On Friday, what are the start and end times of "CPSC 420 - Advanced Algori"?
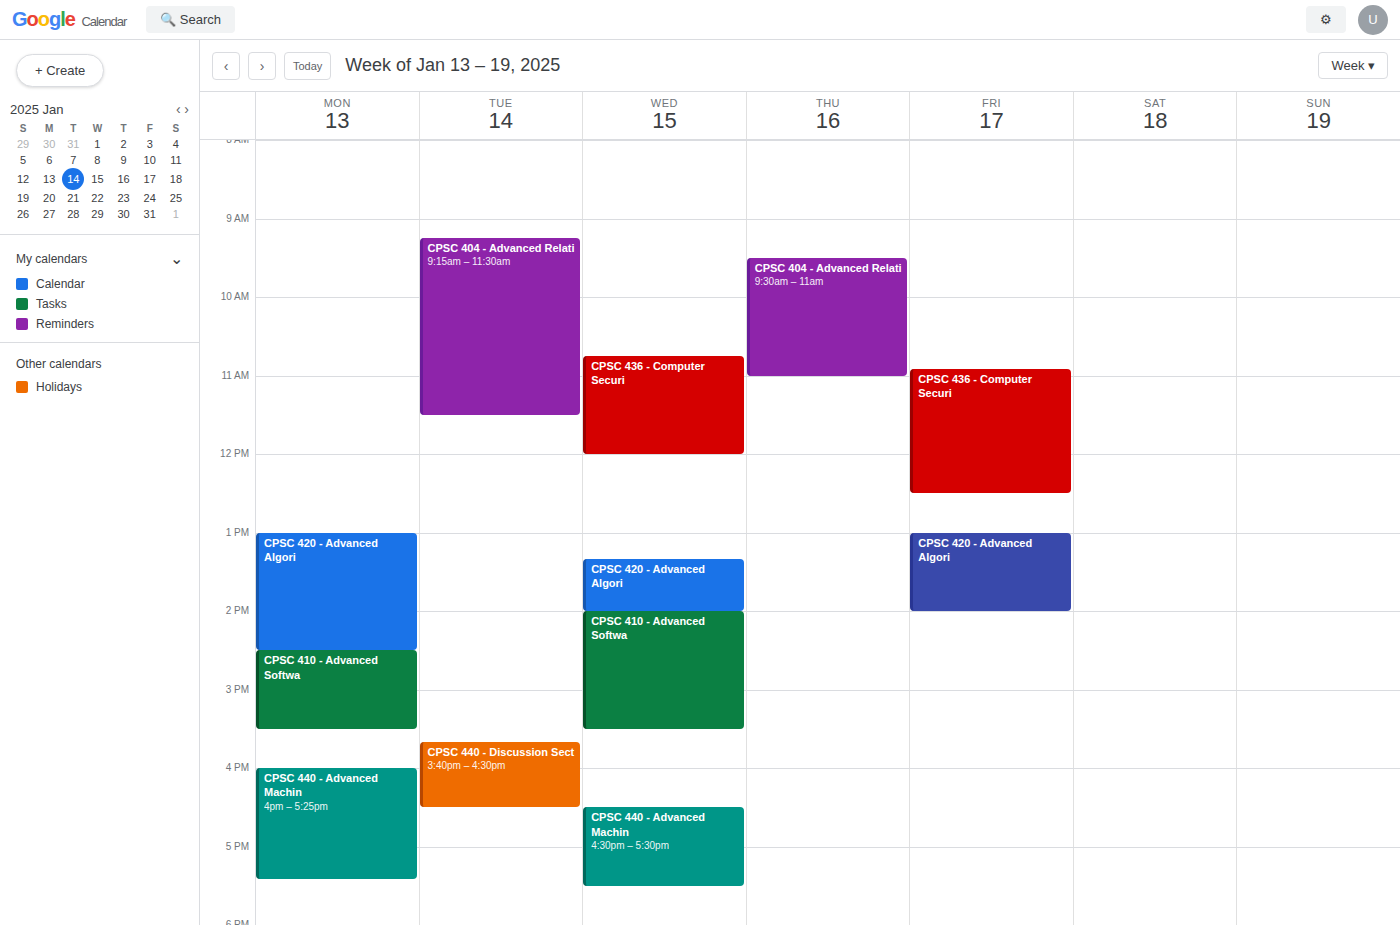
13:00 to 14:00